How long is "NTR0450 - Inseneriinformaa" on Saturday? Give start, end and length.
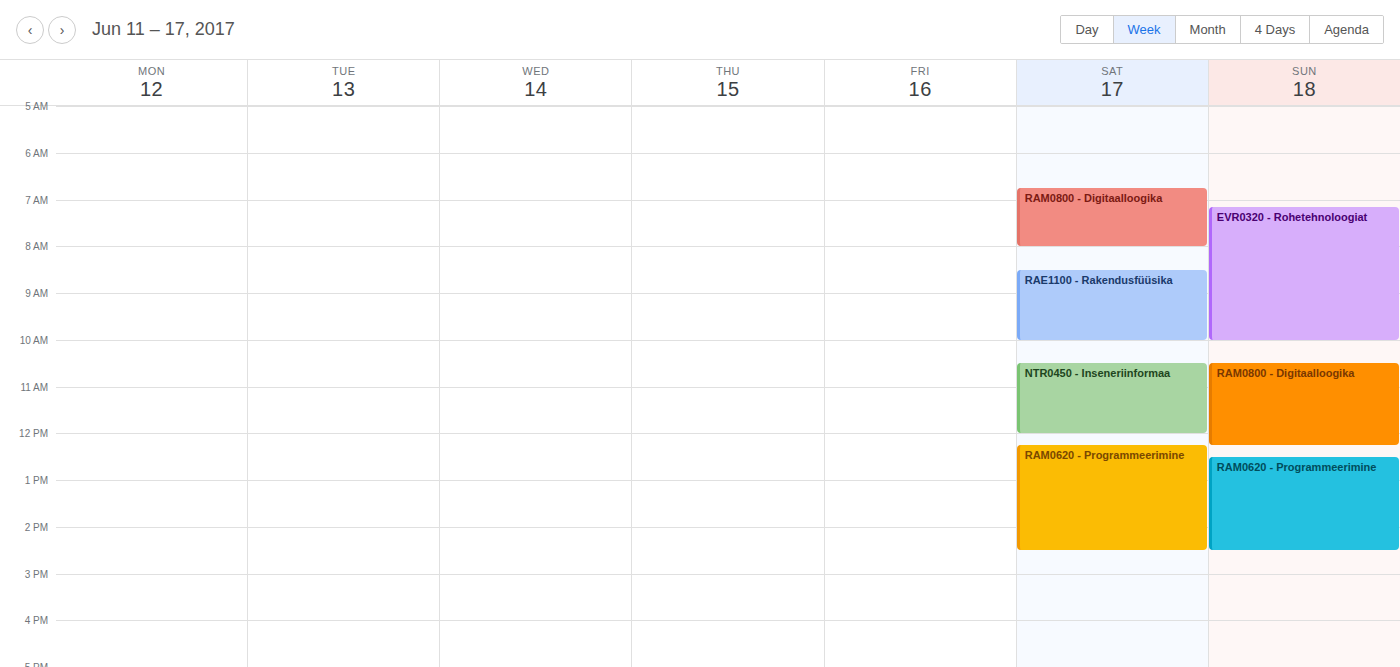
10:30 AM to 12:00 PM, 1 hour 30 minutes